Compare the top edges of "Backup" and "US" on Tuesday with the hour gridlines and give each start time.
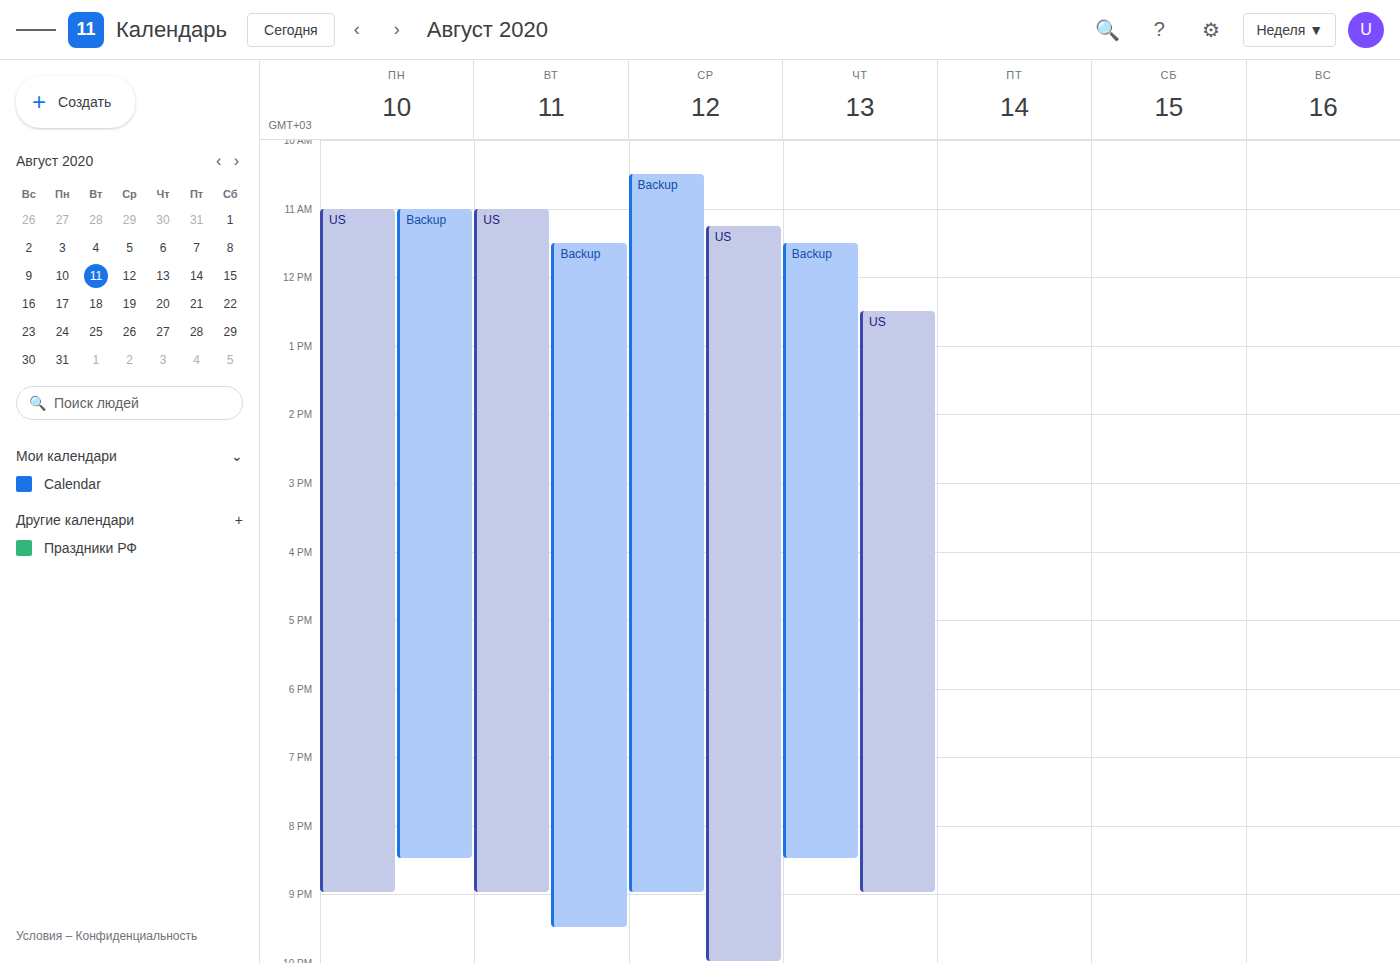
"Backup": 11:30, halfway between the 11:00 and 12:00 lines. "US": 11:00, exactly on the 11:00 line.